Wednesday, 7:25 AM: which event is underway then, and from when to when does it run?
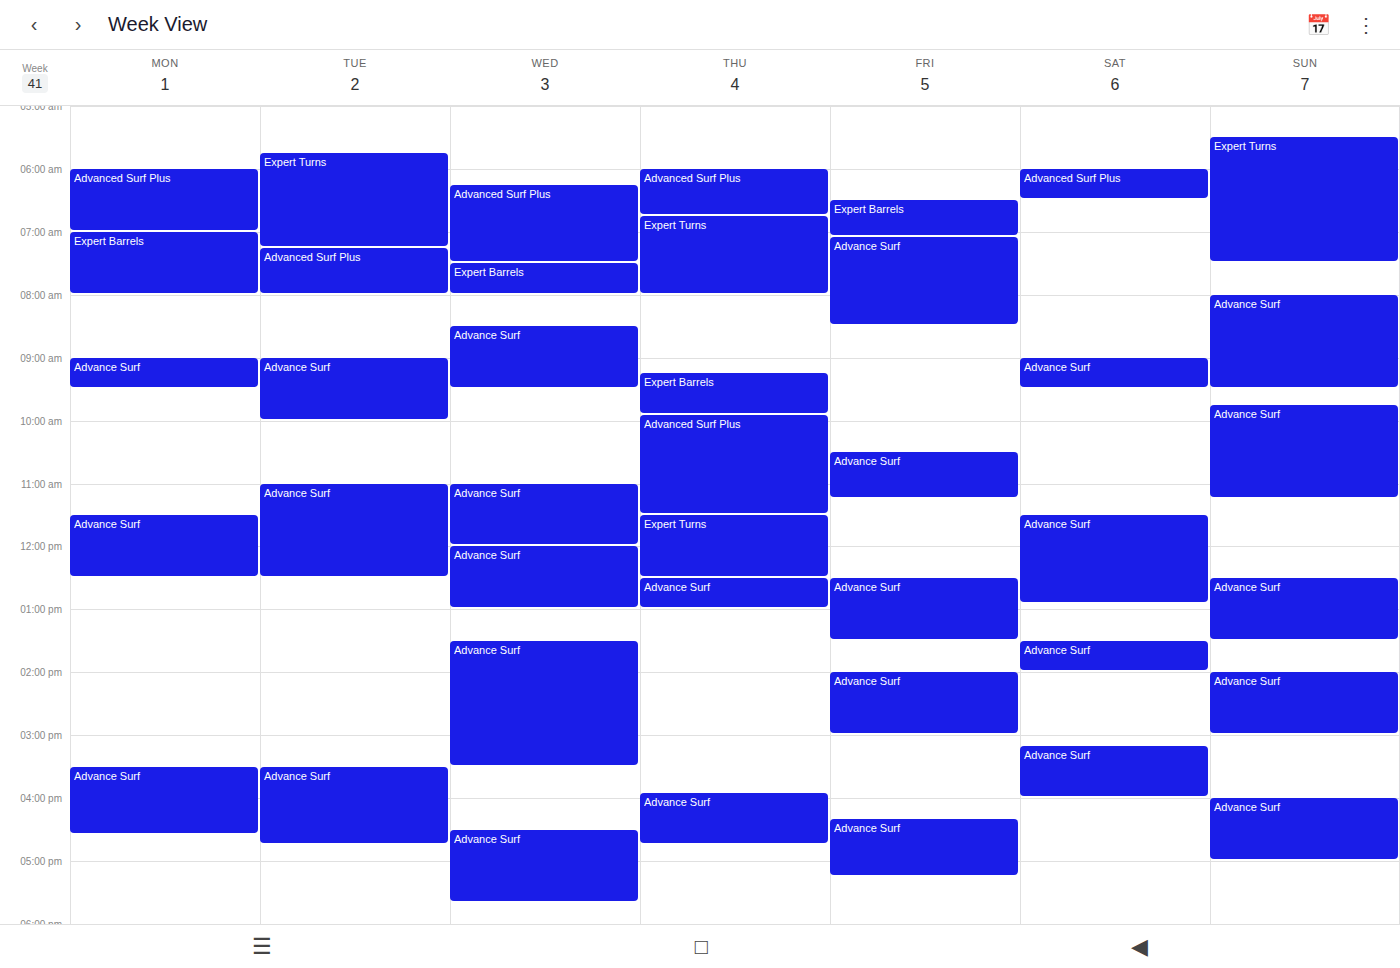
"Advanced Surf Plus", 6:15 AM to 7:30 AM